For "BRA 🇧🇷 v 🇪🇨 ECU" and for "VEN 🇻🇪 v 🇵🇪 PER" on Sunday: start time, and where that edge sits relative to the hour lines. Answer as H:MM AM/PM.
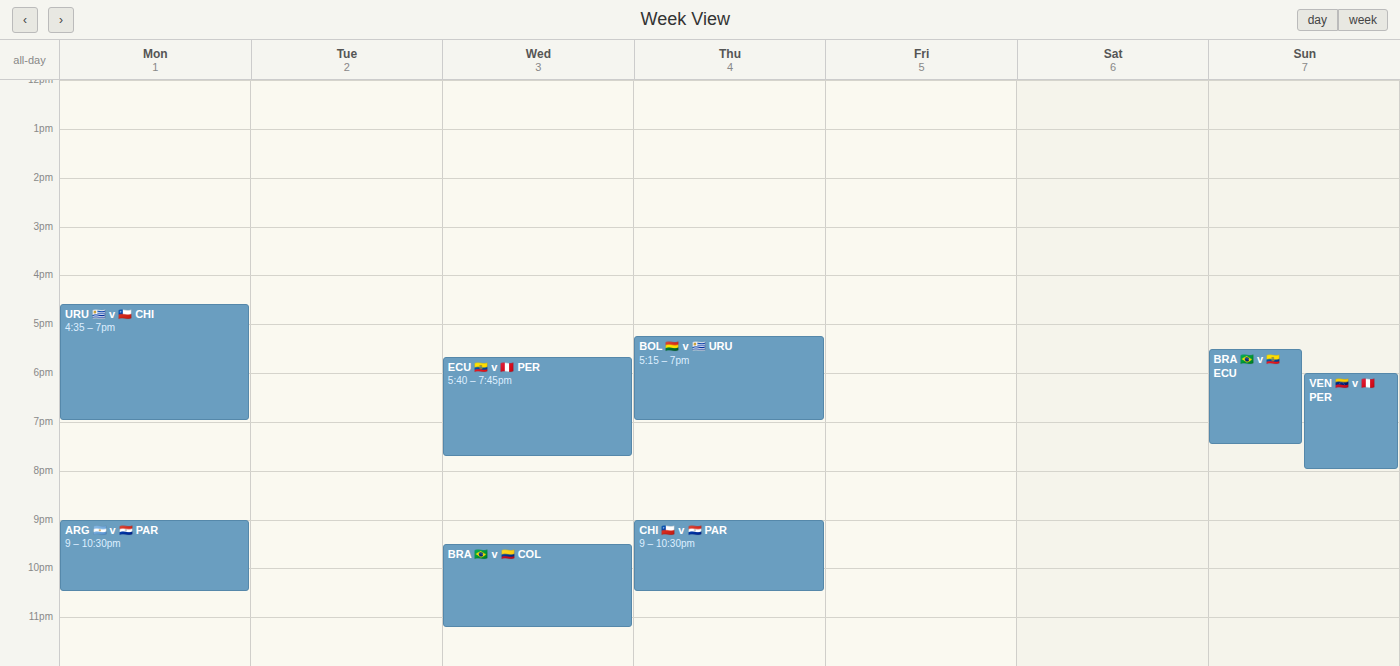
"BRA 🇧🇷 v 🇪🇨 ECU": 5:30 PM, halfway between the 5 PM and 6 PM lines. "VEN 🇻🇪 v 🇵🇪 PER": 6:00 PM, exactly on the 6 PM line.